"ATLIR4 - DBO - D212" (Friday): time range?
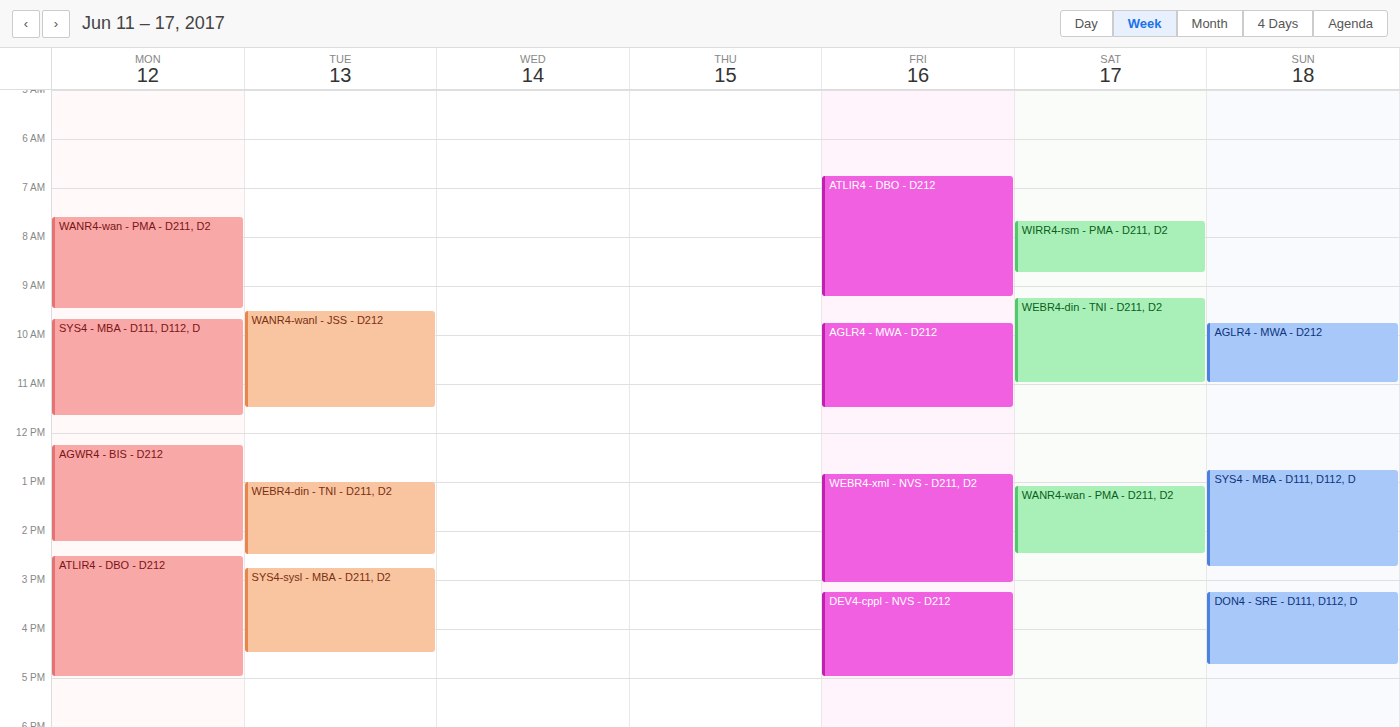
6:45 AM to 9:15 AM